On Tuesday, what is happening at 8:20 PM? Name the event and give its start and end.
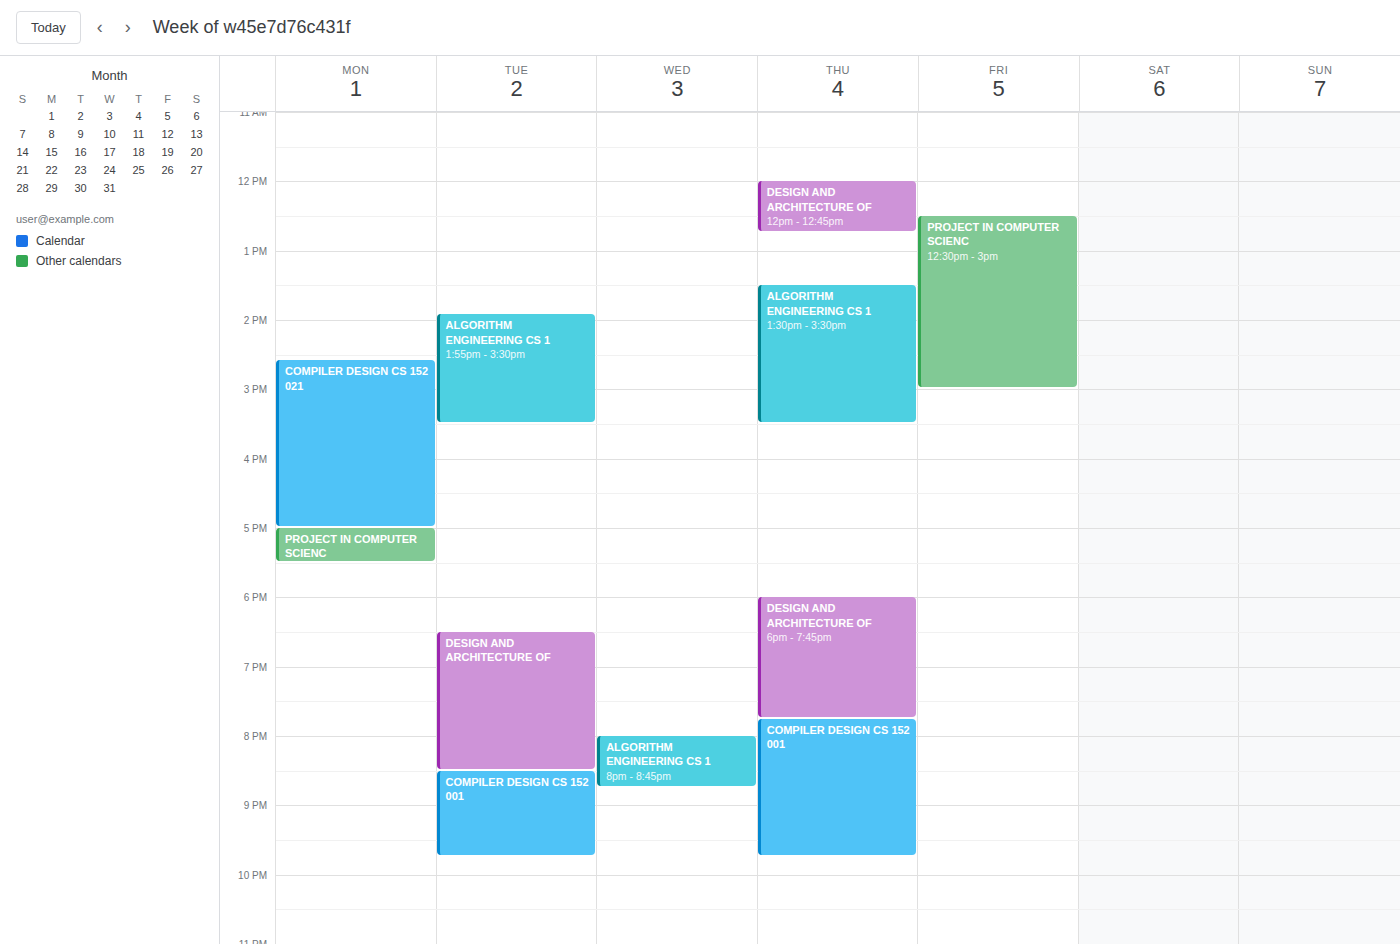
"DESIGN AND ARCHITECTURE OF", 6:30 PM to 8:30 PM